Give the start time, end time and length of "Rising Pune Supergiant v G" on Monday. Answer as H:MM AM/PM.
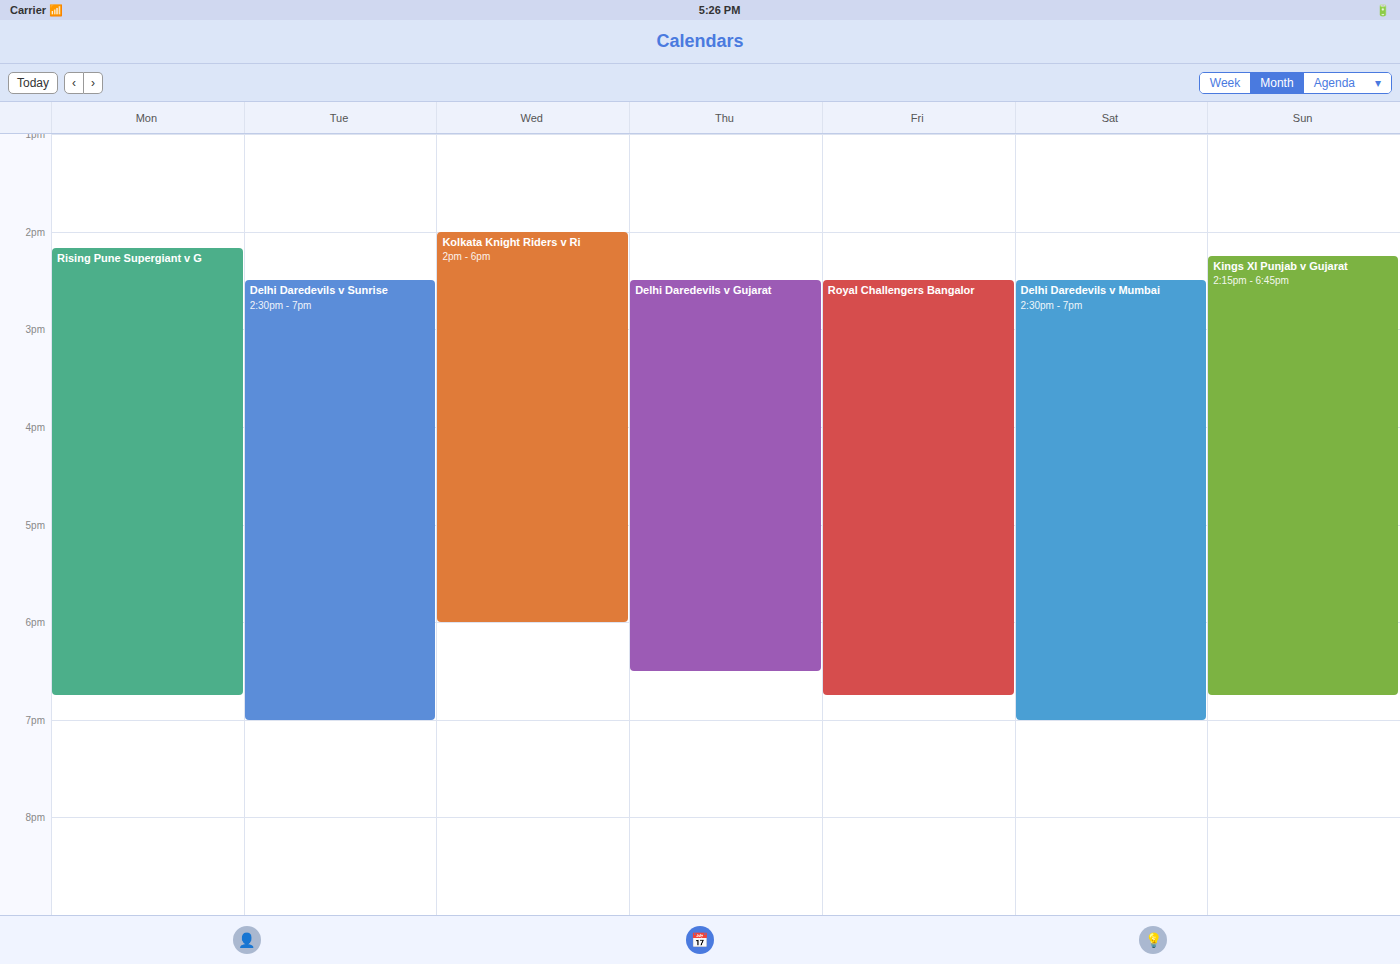
2:10 PM to 6:45 PM, 4 hours 35 minutes